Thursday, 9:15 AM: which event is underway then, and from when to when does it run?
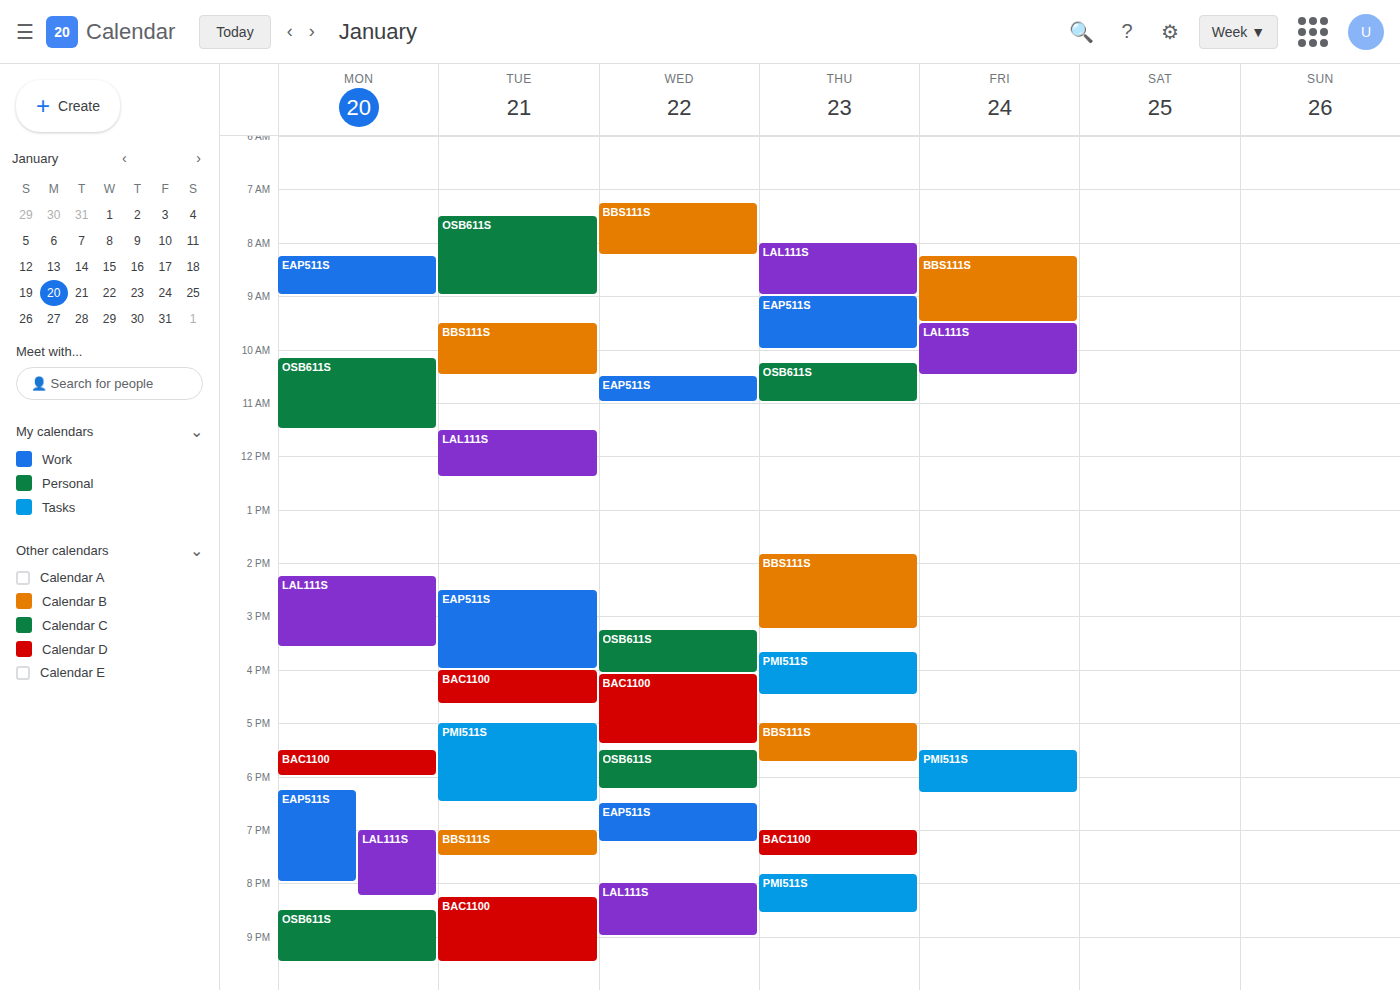
"EAP511S", 9:00 AM to 10:00 AM